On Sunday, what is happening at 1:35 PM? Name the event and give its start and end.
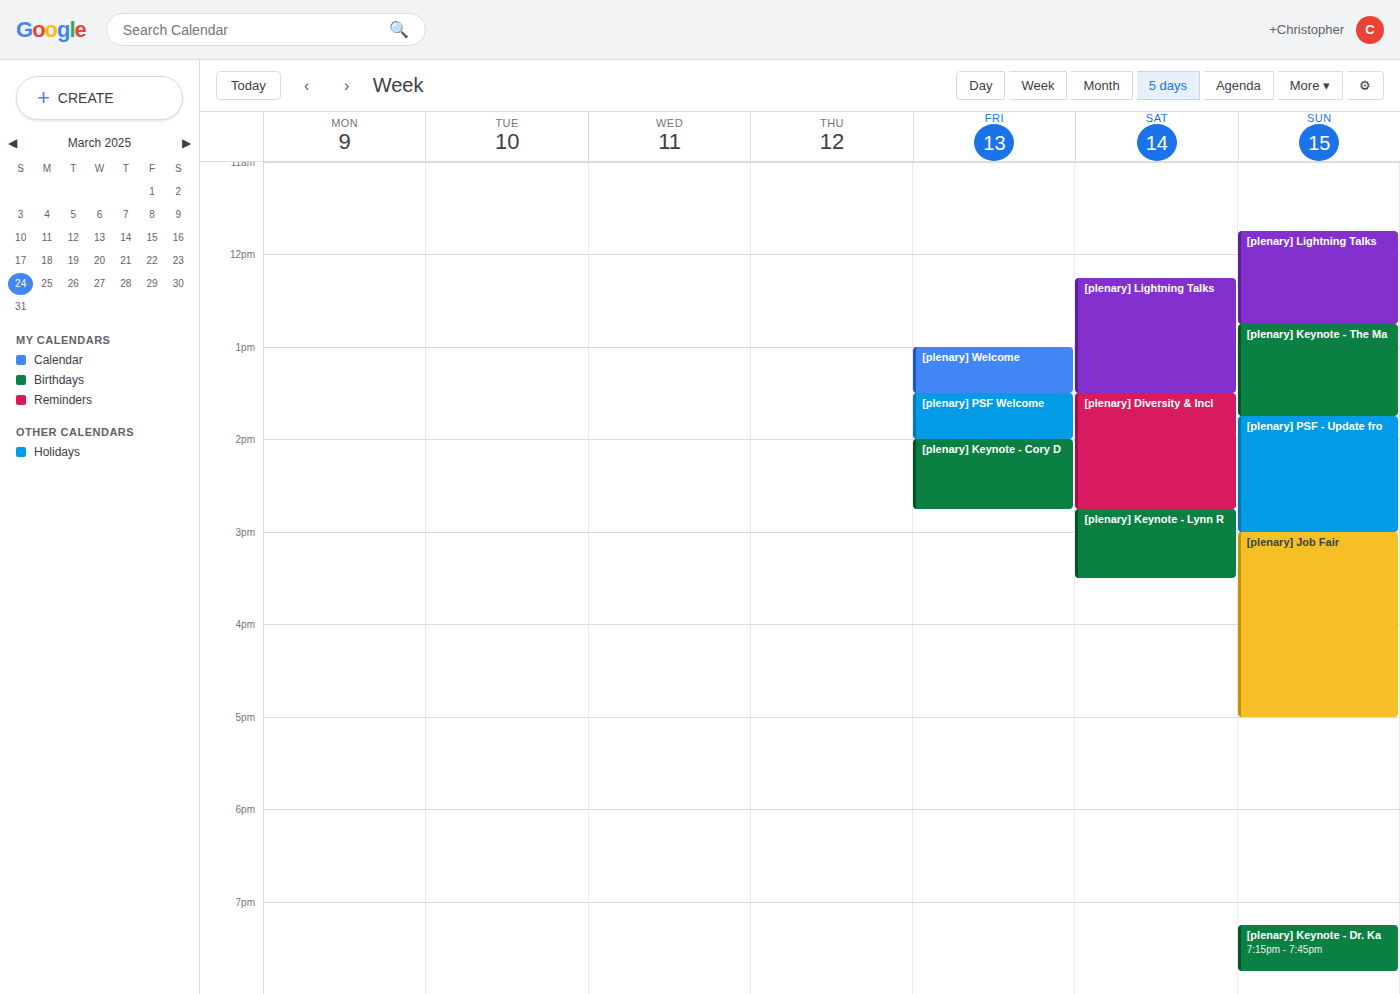
"[plenary] Keynote - The Ma", 12:45 PM to 1:45 PM